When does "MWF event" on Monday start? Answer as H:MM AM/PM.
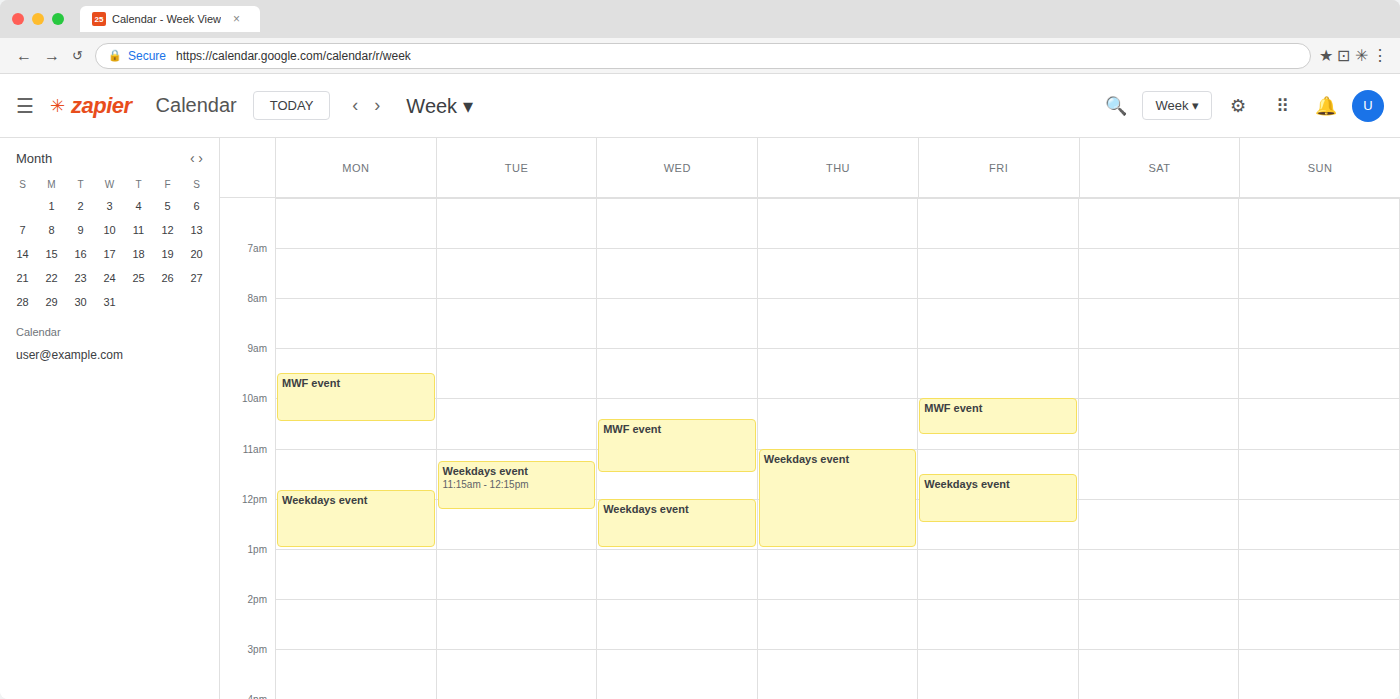
9:30 AM